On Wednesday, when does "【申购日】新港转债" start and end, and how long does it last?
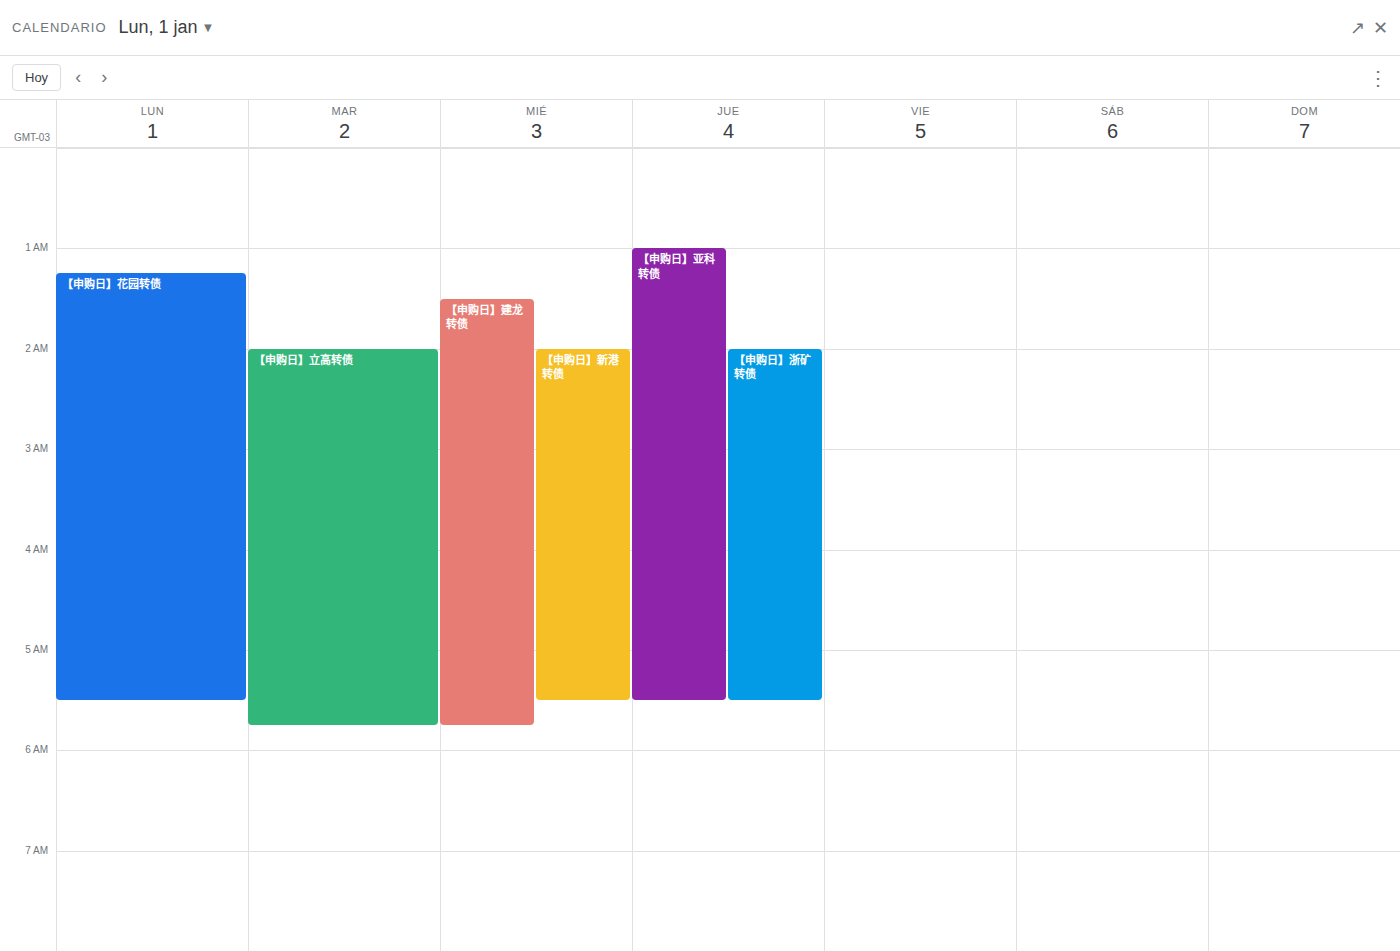
2:00 AM to 5:30 AM, 3 hours 30 minutes